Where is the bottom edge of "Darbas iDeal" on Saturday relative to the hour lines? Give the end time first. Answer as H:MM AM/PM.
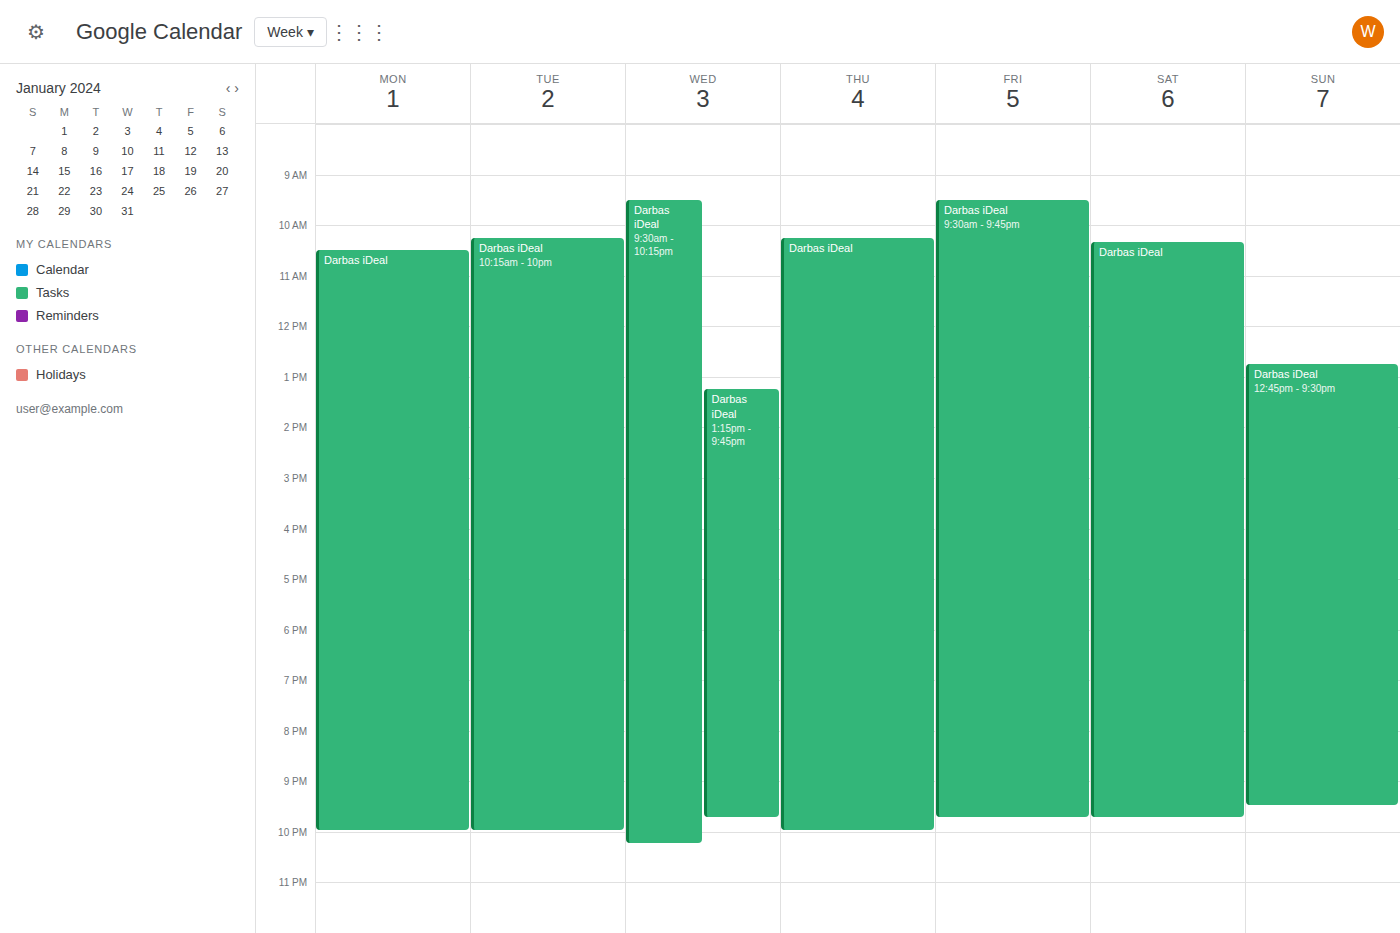
9:45 PM -- neither: three quarters of the way from the 9 PM line to the 10 PM line.